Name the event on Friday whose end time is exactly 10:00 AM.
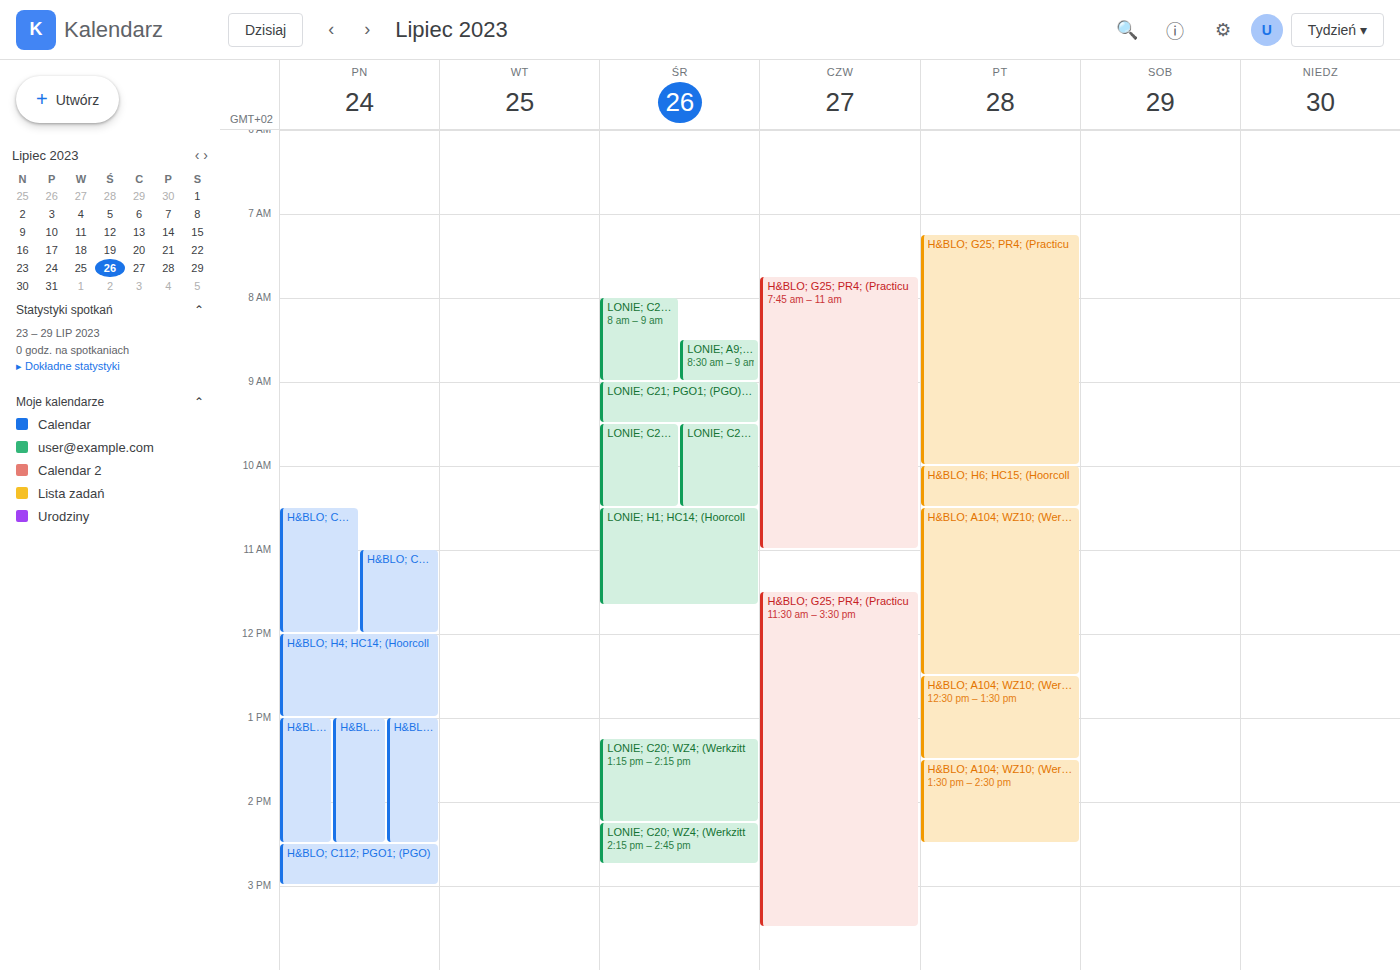
"H&BLO; G25; PR4; (Practicu"